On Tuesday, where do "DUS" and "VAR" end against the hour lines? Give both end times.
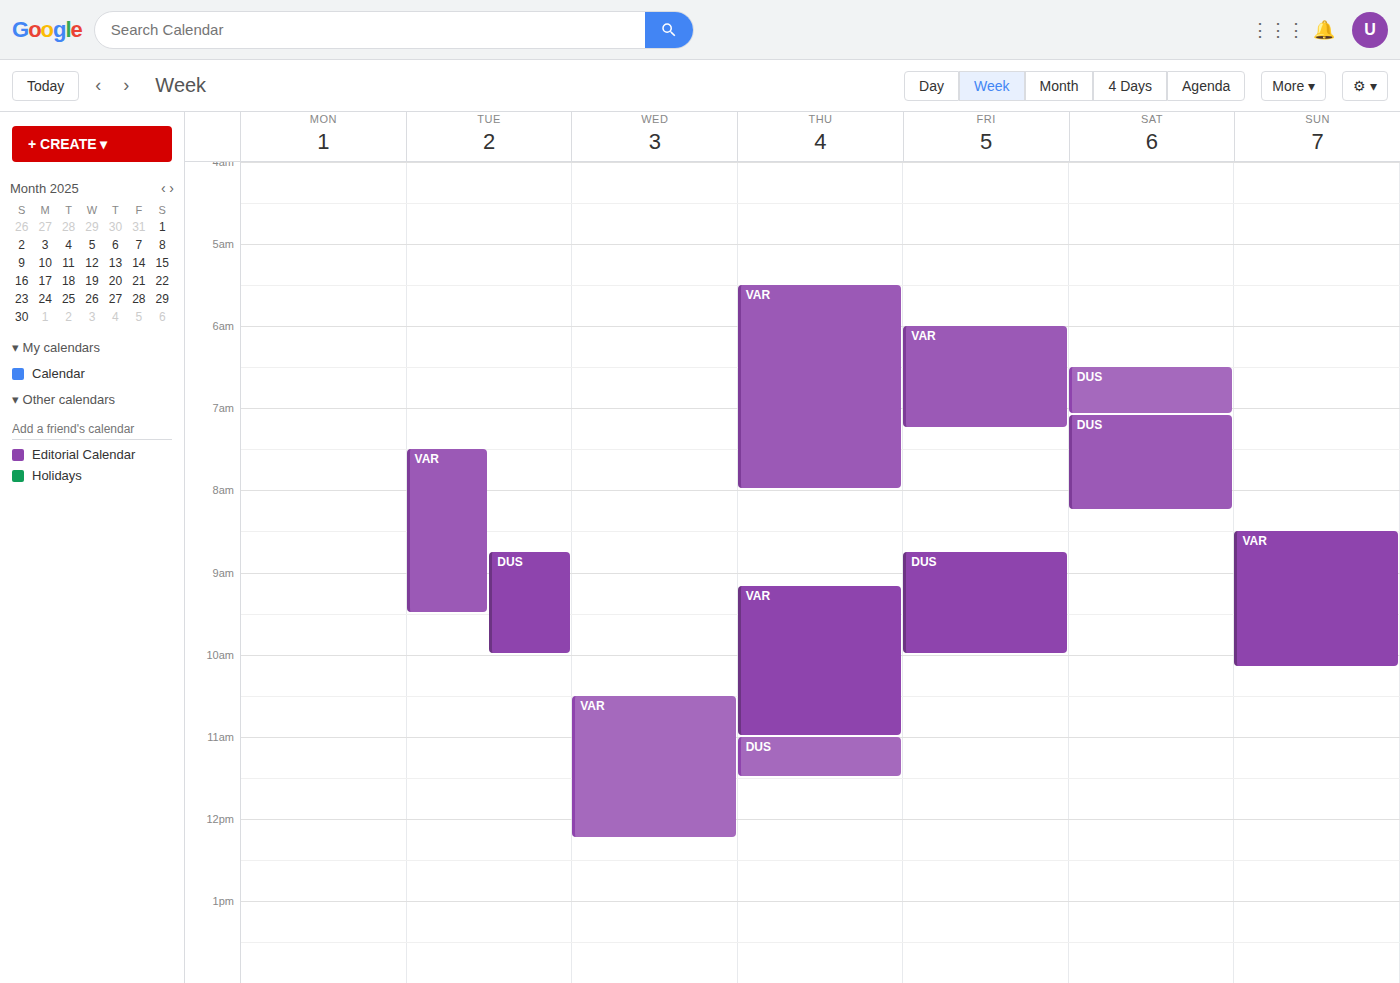
"DUS": 10:00, exactly on the 10:00 line. "VAR": 09:30, halfway between the 09:00 and 10:00 lines.